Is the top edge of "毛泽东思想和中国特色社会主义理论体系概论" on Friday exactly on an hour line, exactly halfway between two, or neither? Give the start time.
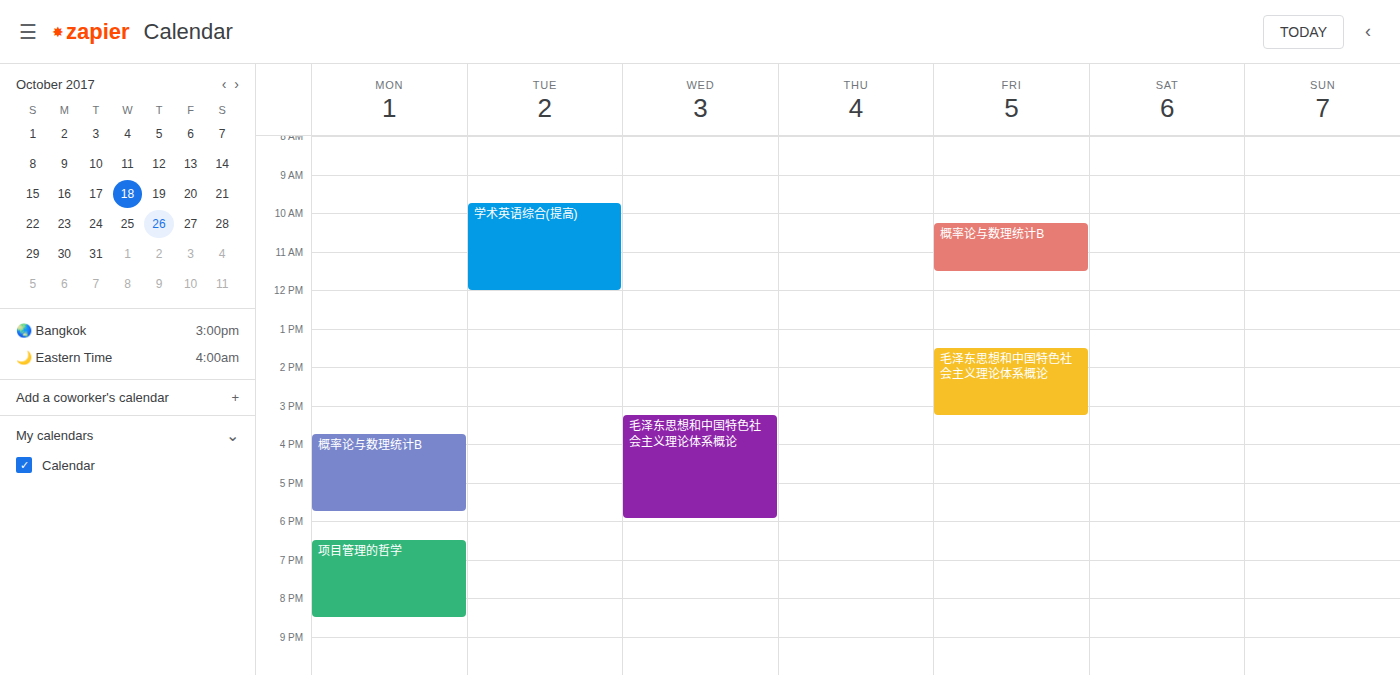
1:30 PM -- halfway between the 1 PM and 2 PM lines.